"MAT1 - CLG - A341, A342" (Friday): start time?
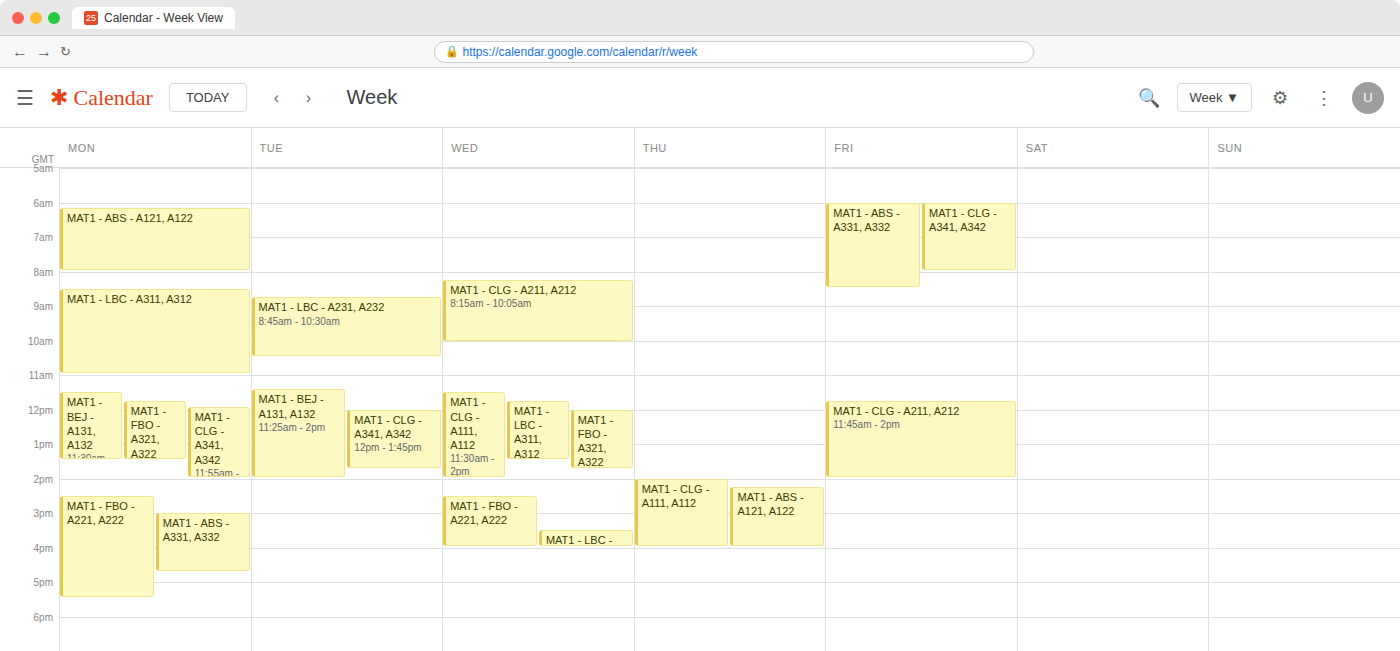
6:00 AM